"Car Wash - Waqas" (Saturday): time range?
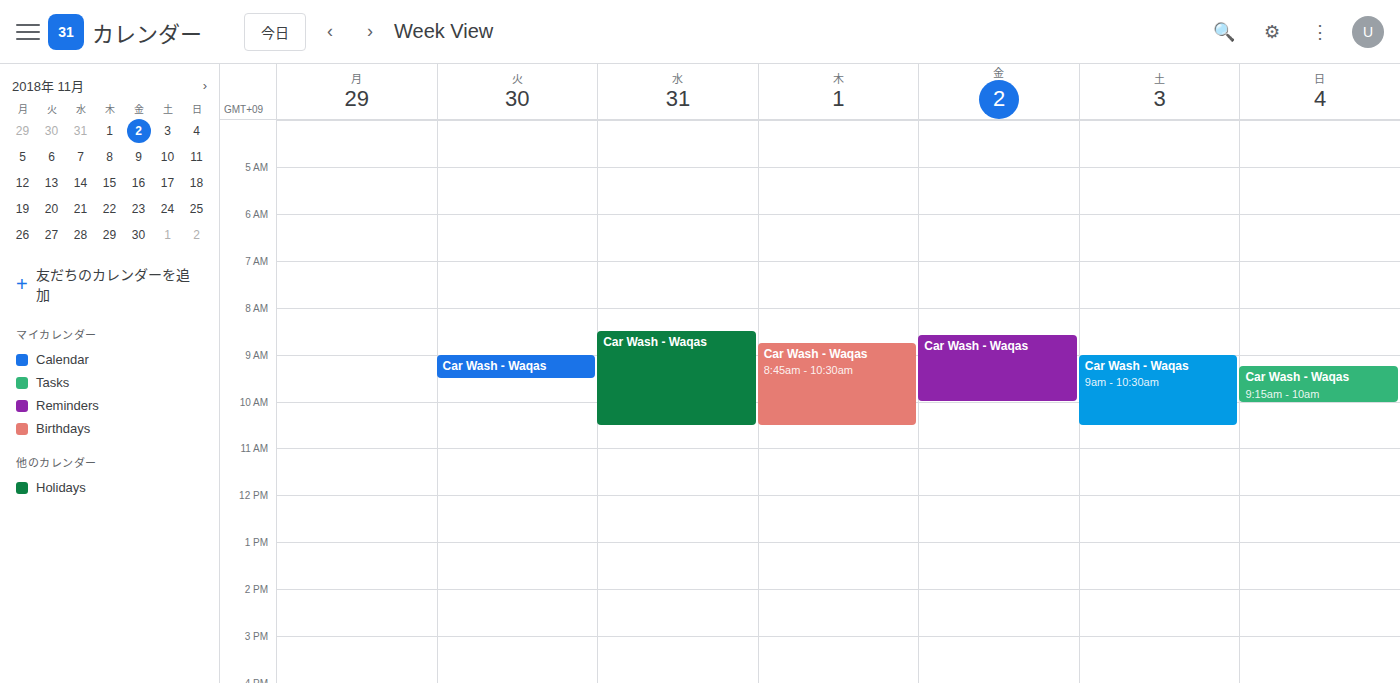
9:00 AM to 10:30 AM